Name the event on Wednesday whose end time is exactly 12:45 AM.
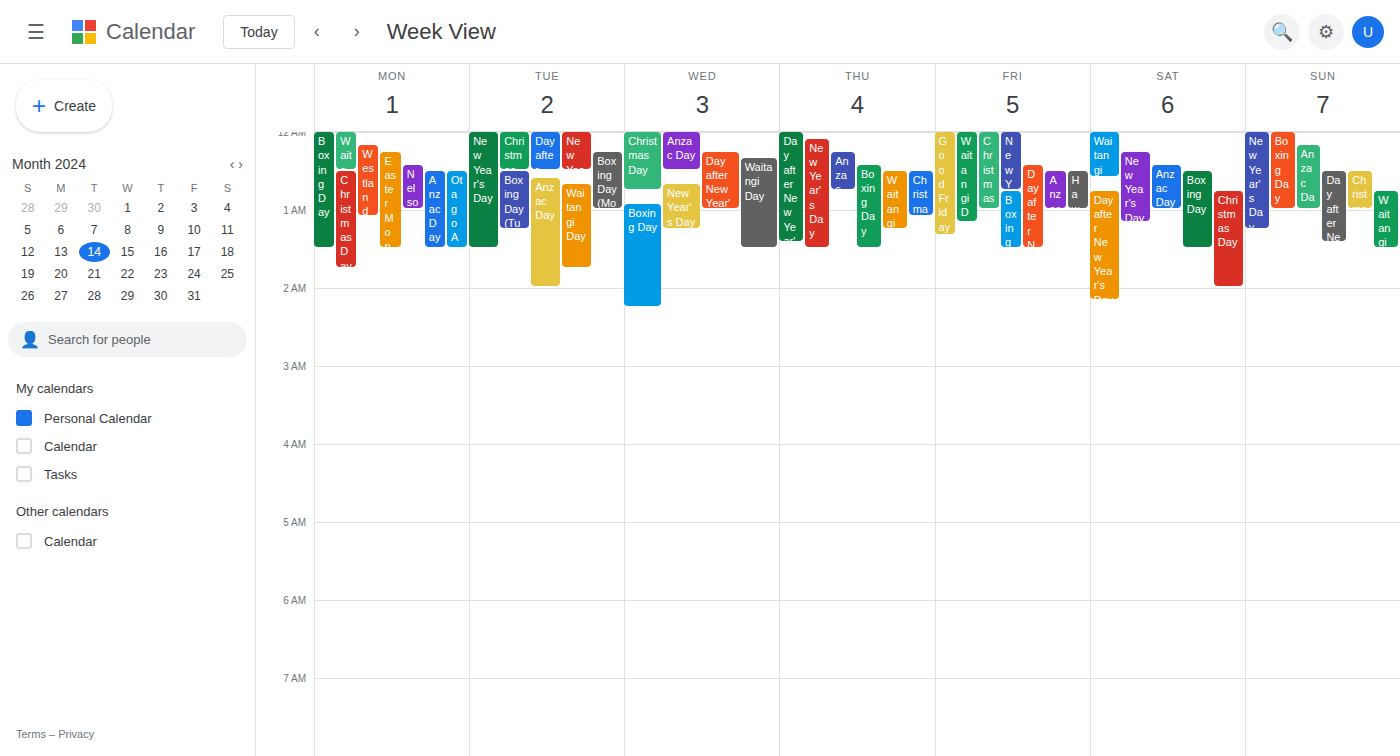
"Christmas Day"